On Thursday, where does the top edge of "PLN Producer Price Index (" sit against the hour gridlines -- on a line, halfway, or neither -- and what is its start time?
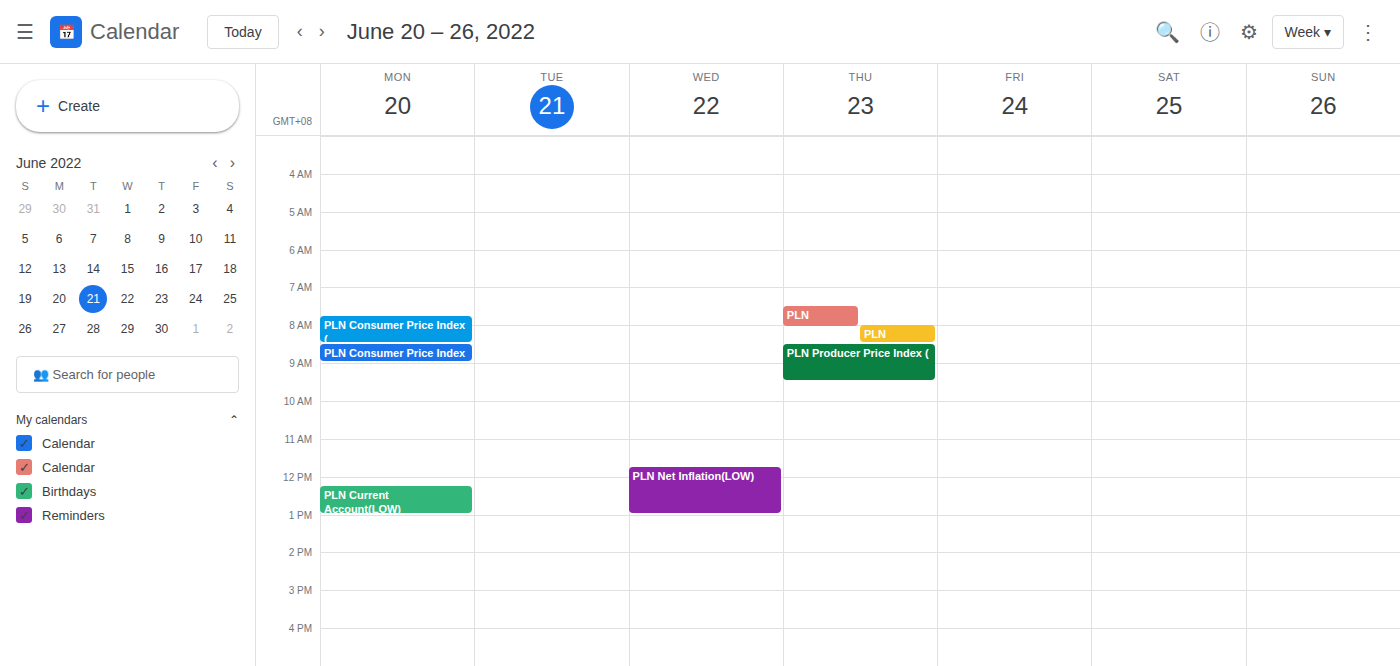
8:30 AM -- halfway between the 8 AM and 9 AM lines.